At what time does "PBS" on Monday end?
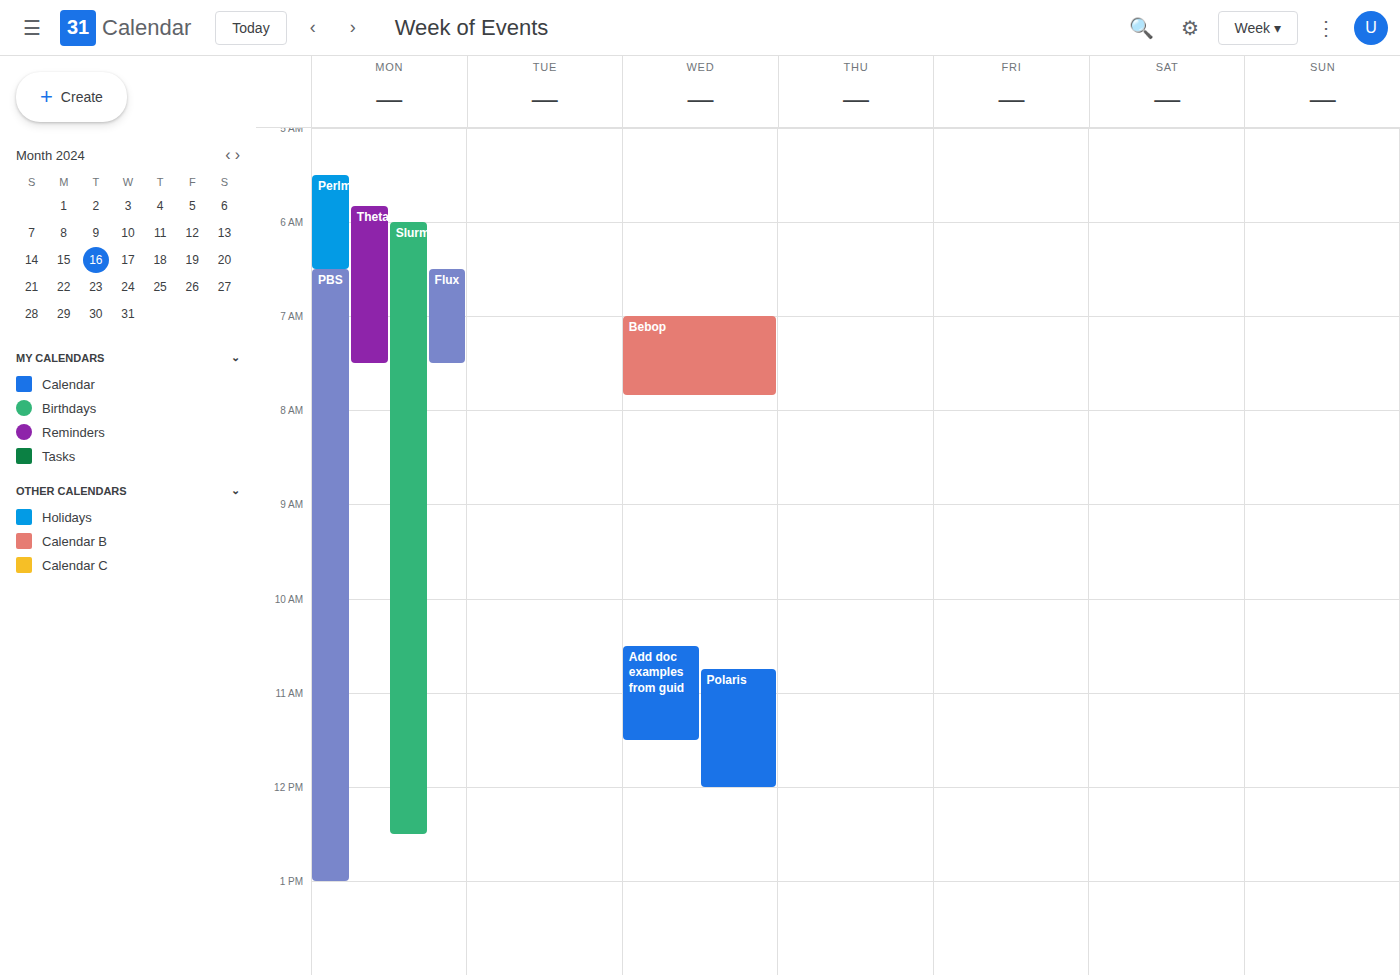
13:00